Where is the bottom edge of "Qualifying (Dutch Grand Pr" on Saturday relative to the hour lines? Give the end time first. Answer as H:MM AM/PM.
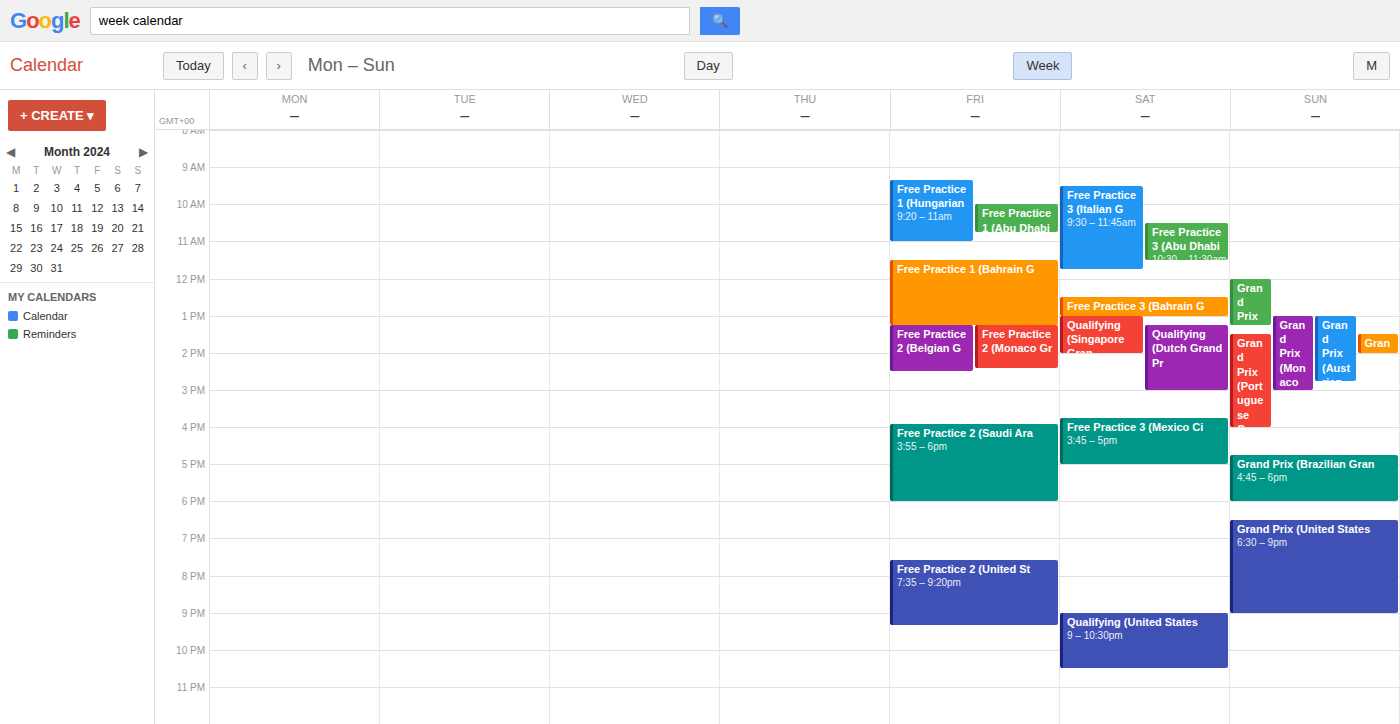
3:00 PM -- exactly on the 3 PM line.